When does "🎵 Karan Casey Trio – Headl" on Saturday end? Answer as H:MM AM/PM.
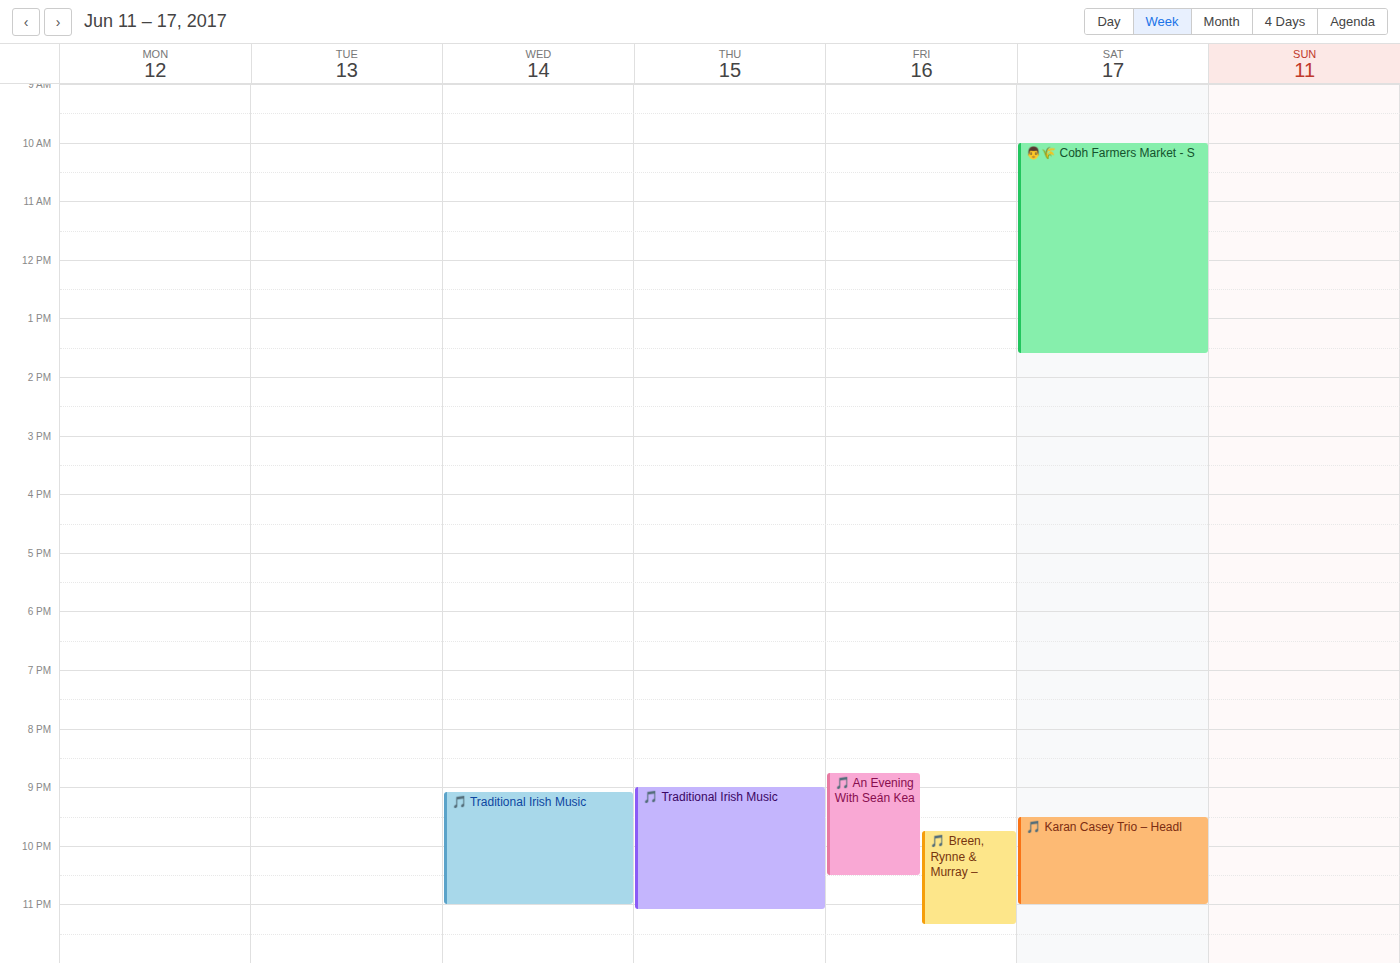
11:00 PM